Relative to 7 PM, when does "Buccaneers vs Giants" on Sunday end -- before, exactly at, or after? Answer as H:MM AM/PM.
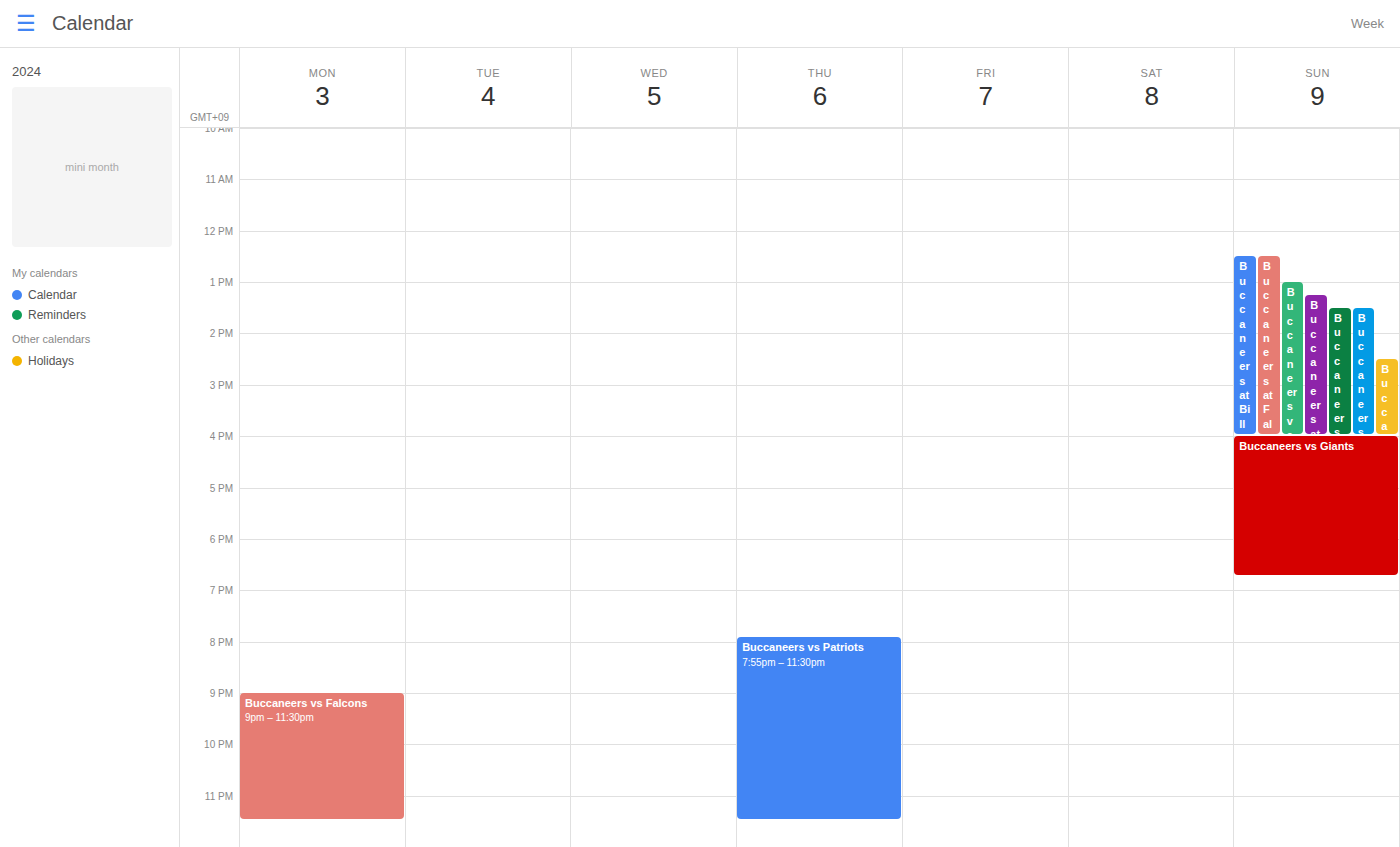
6:45 PM -- before 7 PM, 15 minutes above the 7 PM line.